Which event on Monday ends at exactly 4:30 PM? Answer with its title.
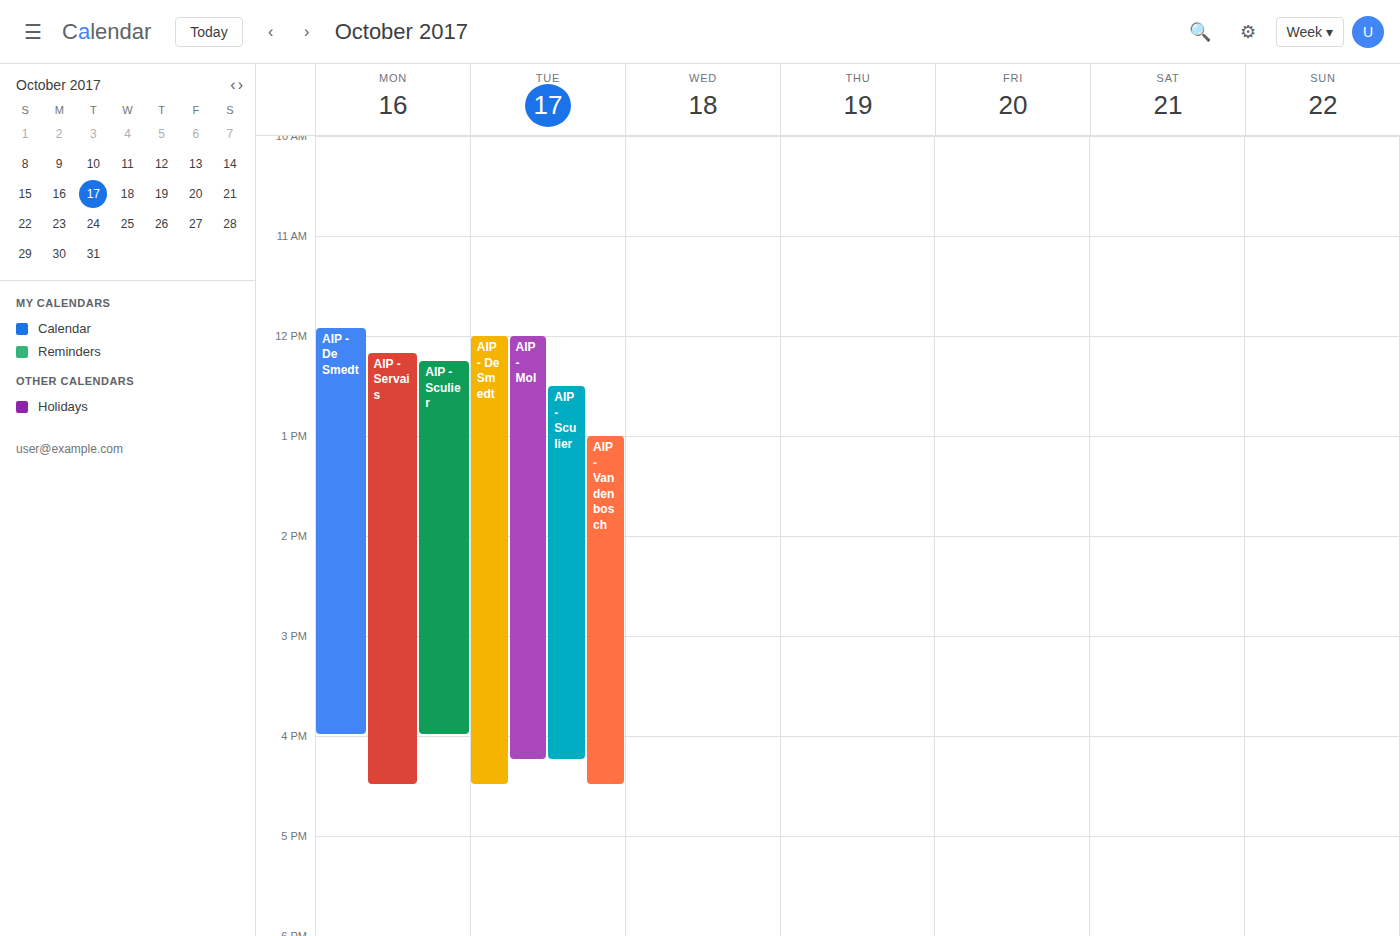
"AIP - Servais"